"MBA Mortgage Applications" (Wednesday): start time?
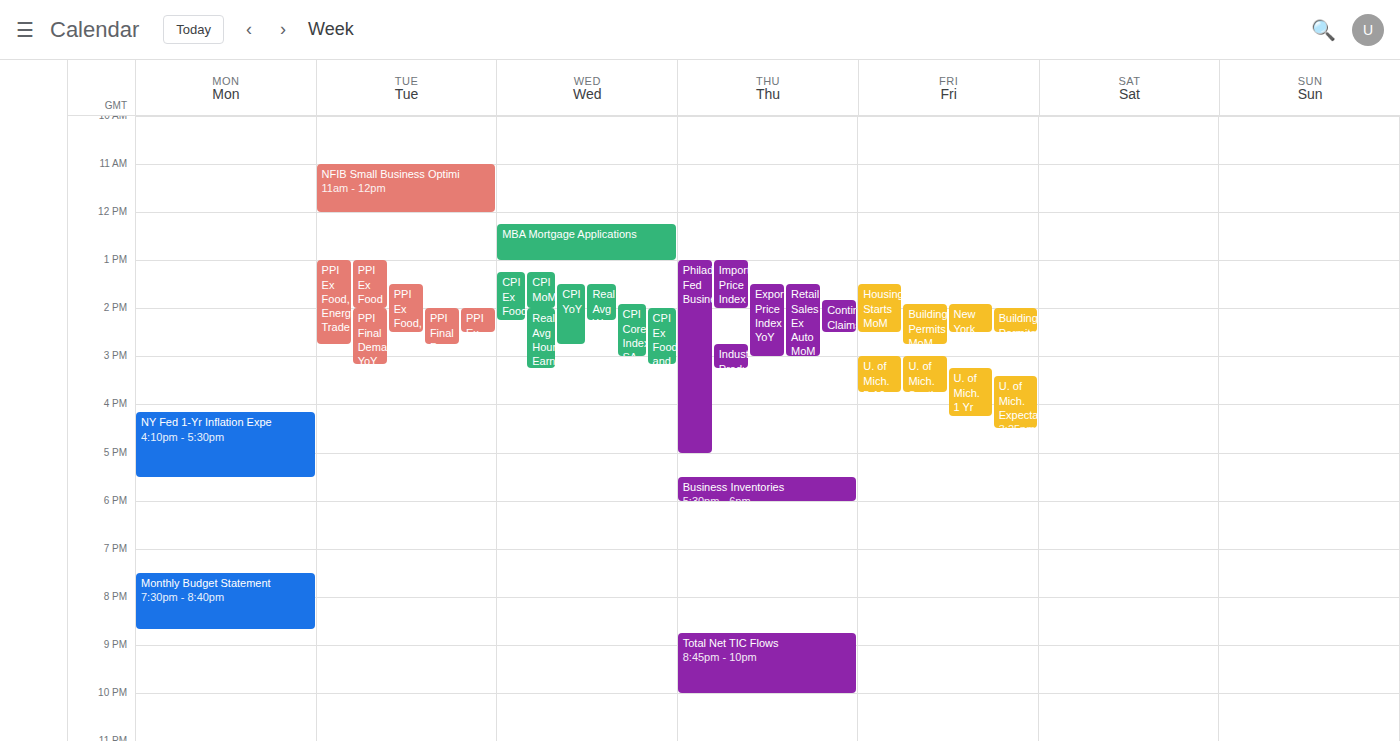
12:15 PM